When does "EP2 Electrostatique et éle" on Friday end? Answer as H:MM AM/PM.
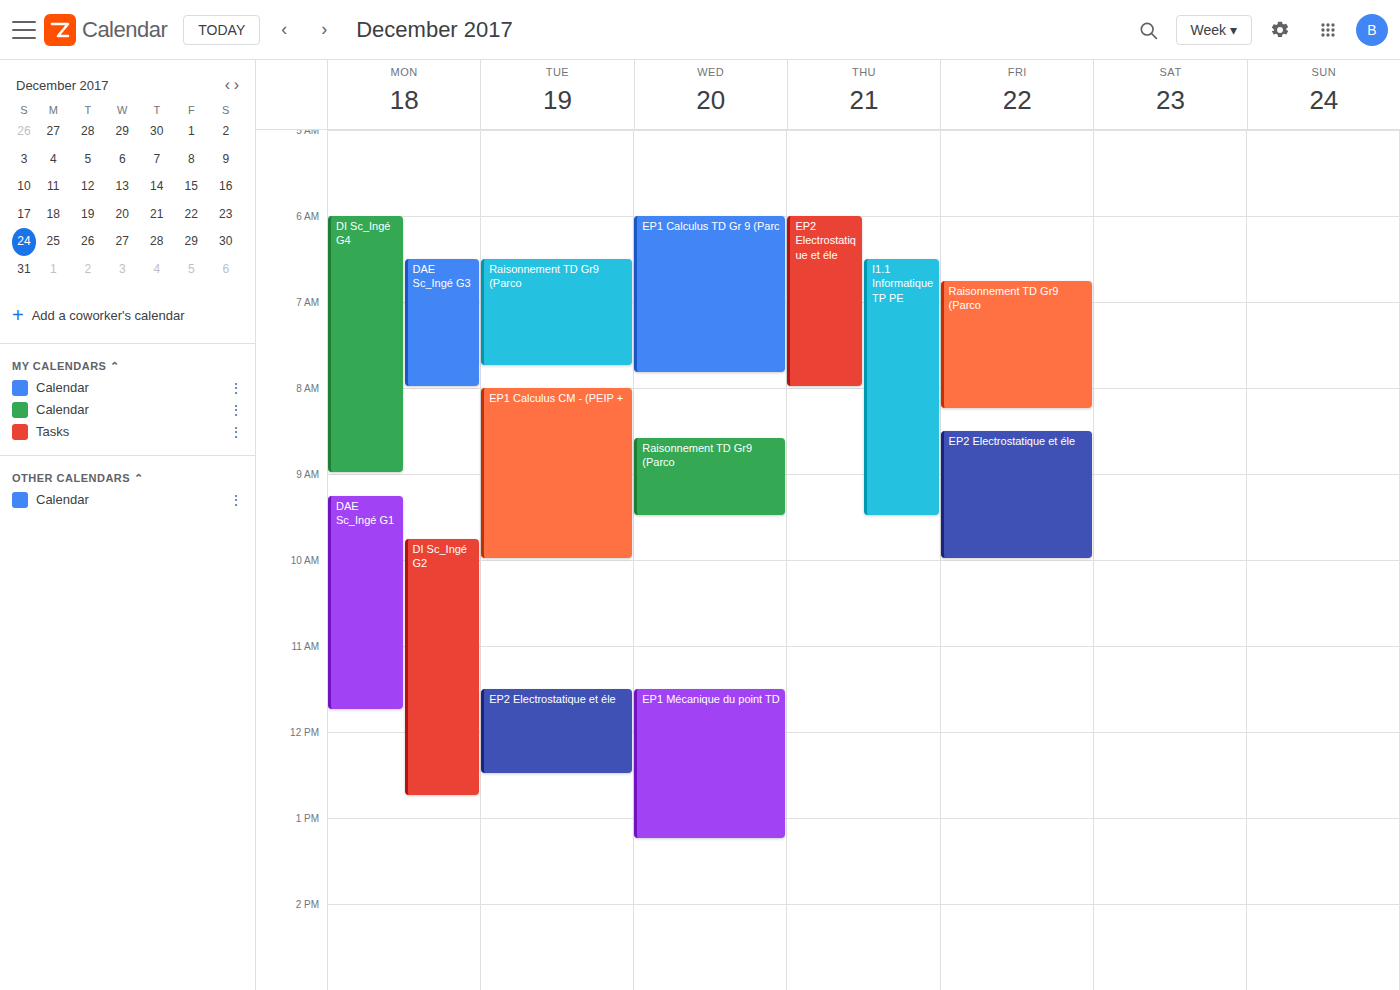
10:00 AM